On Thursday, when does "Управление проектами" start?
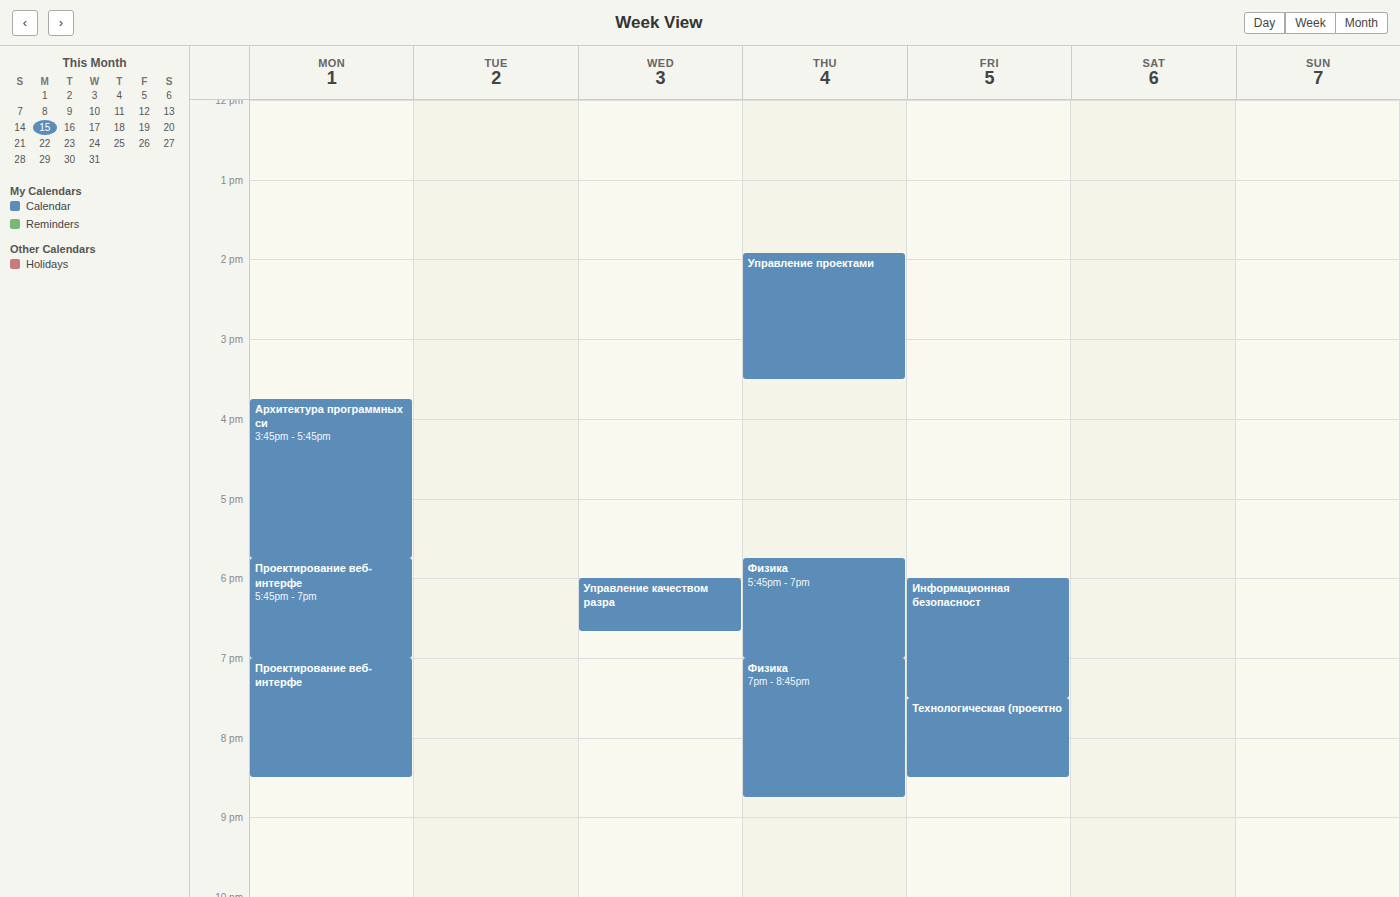
1:55 PM